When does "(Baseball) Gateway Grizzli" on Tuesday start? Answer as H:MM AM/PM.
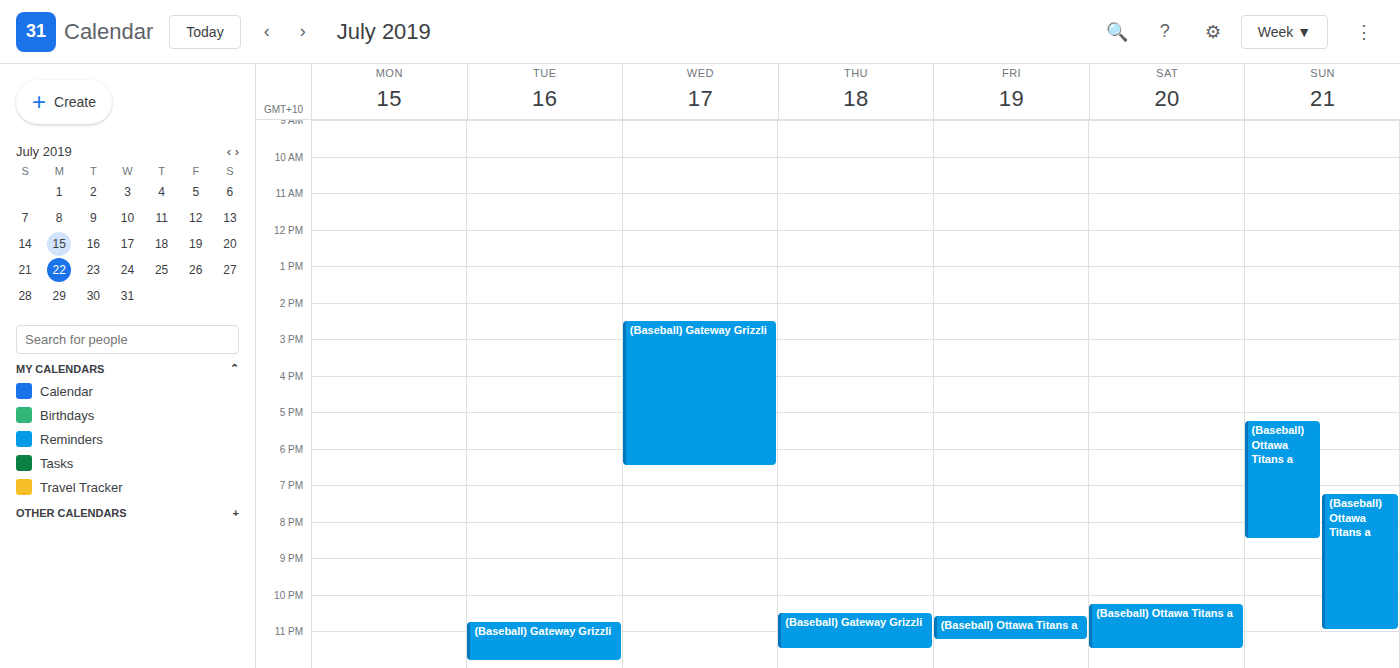
10:45 PM